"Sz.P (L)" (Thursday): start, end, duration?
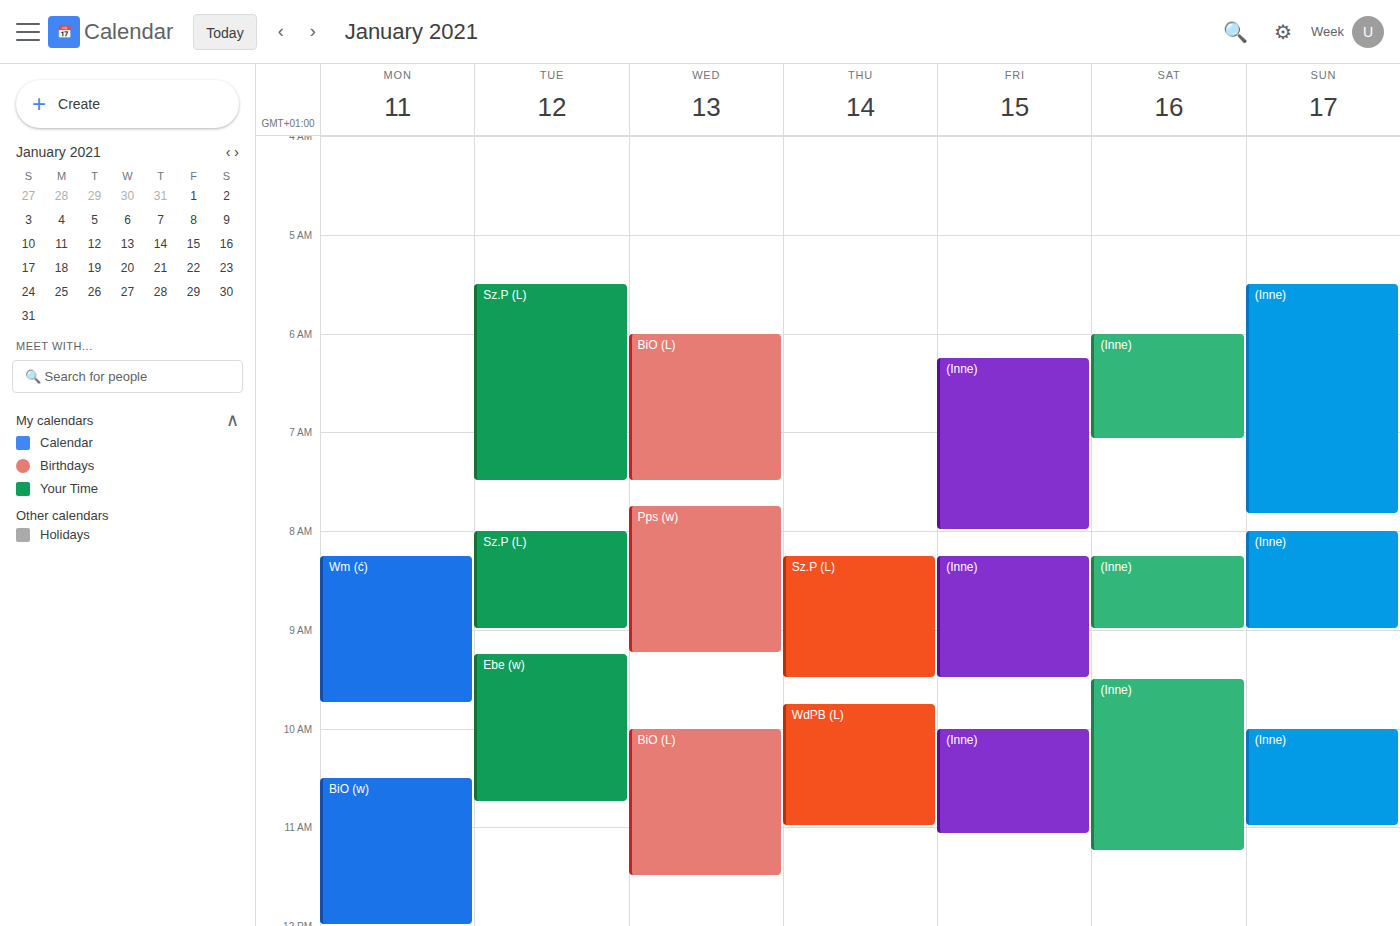
8:15 AM to 9:30 AM, 1 hour 15 minutes